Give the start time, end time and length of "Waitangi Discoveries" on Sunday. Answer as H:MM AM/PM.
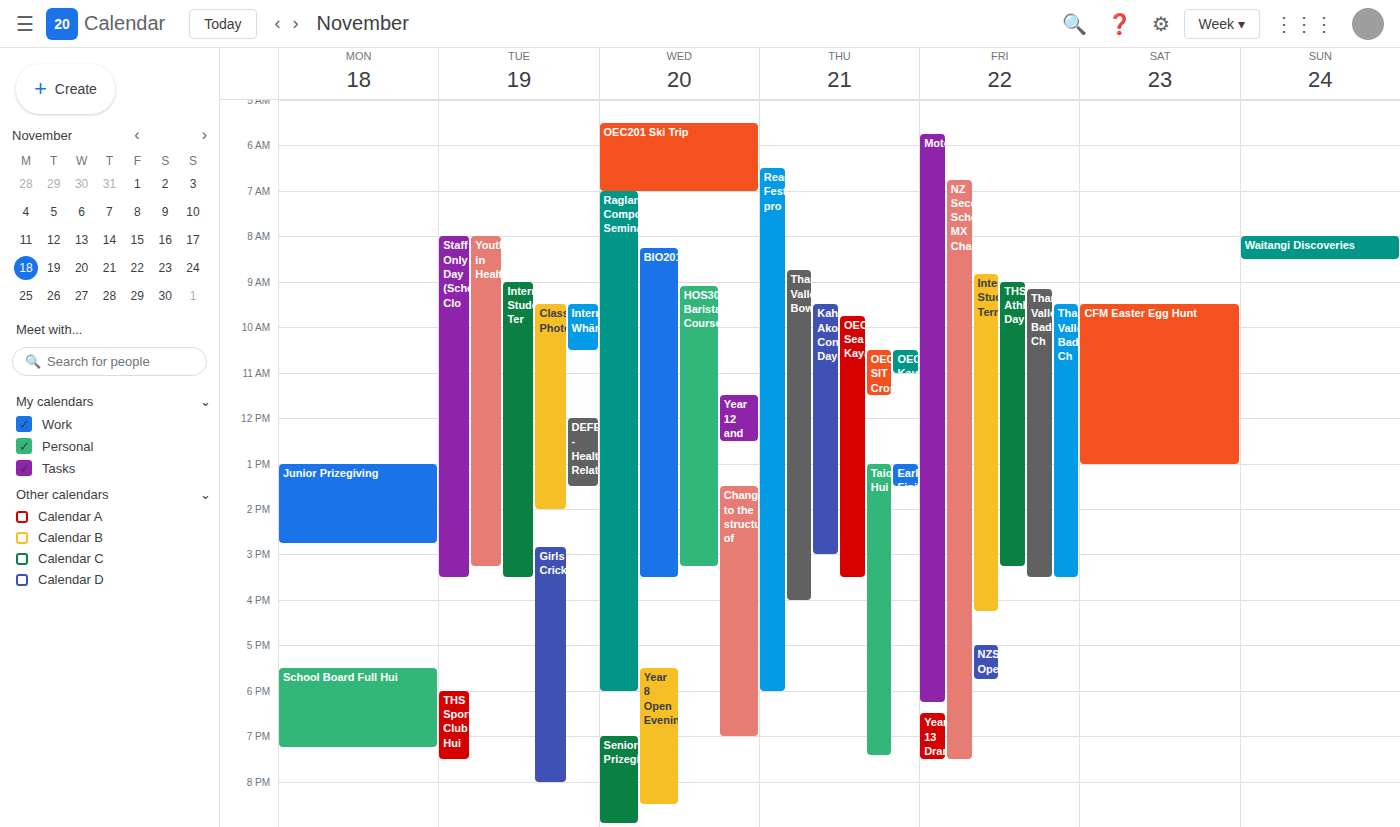
8:00 AM to 8:30 AM, 30 minutes